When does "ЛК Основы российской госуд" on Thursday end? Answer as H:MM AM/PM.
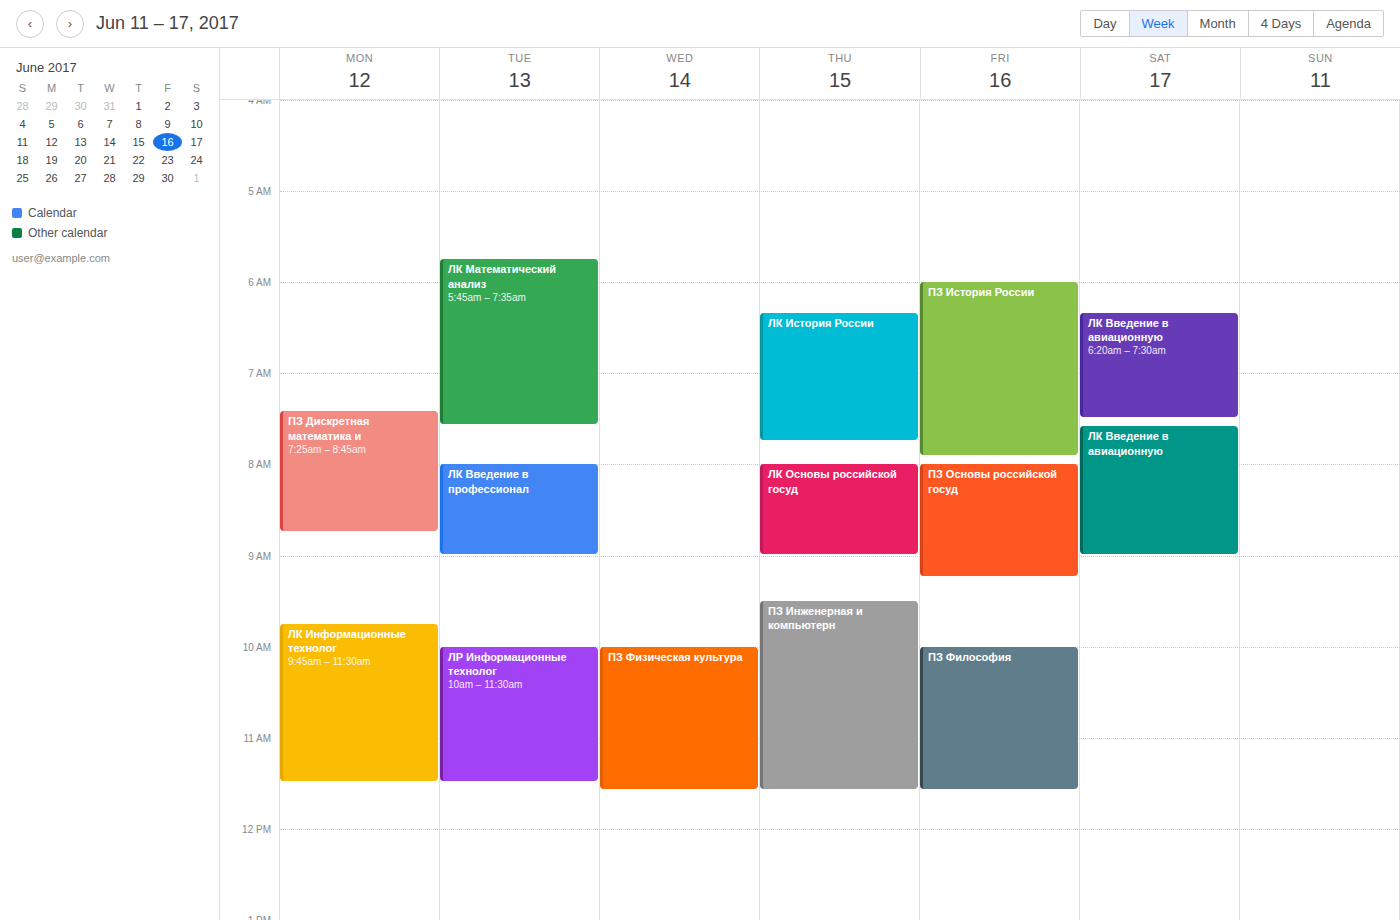
9:00 AM